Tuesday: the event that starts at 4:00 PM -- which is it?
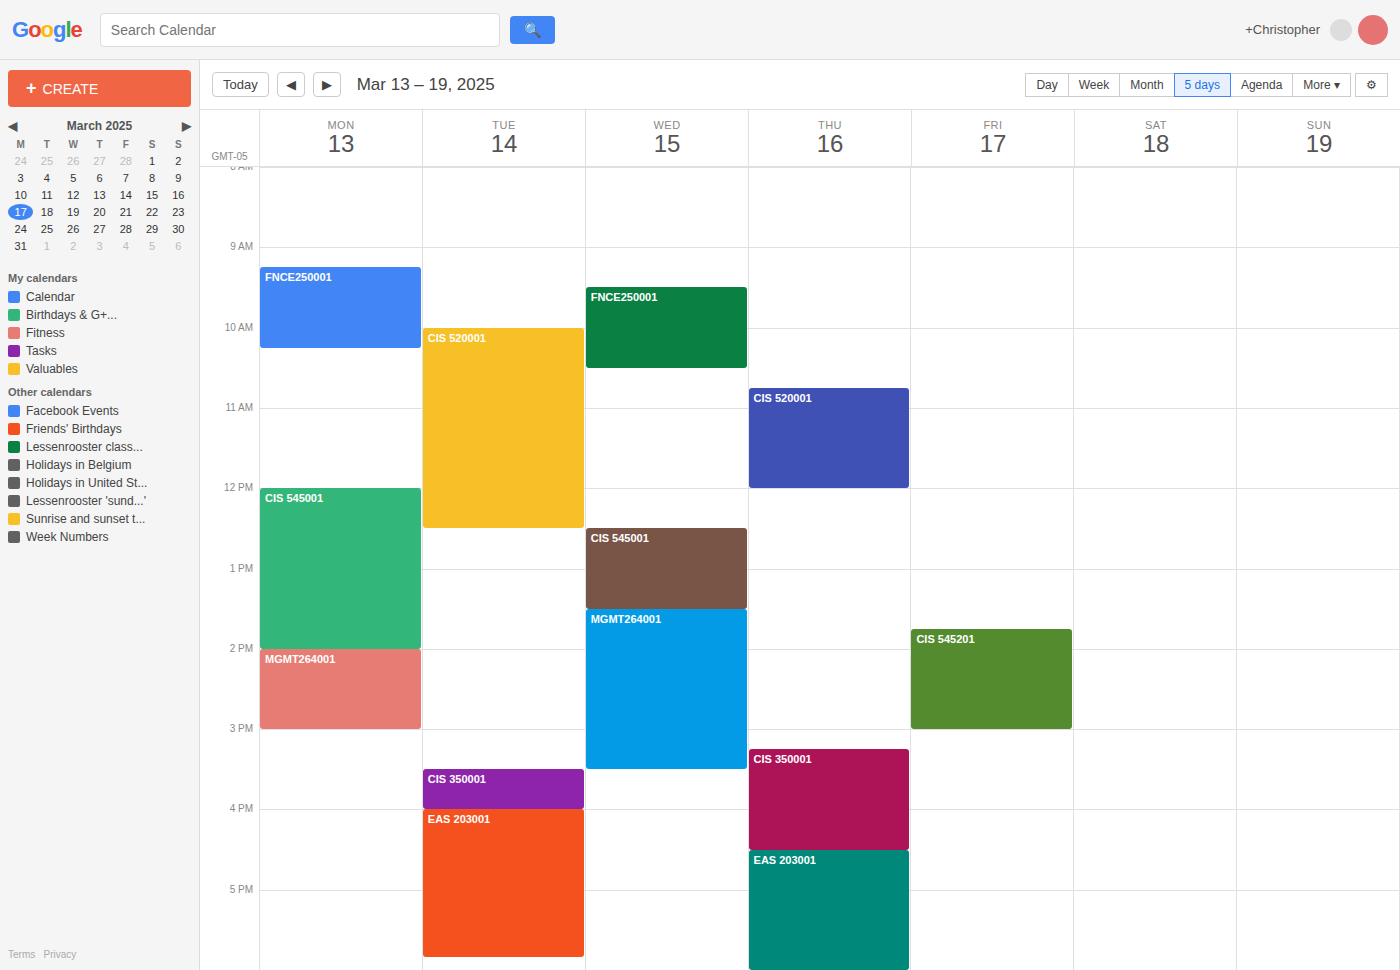
"EAS 203001"